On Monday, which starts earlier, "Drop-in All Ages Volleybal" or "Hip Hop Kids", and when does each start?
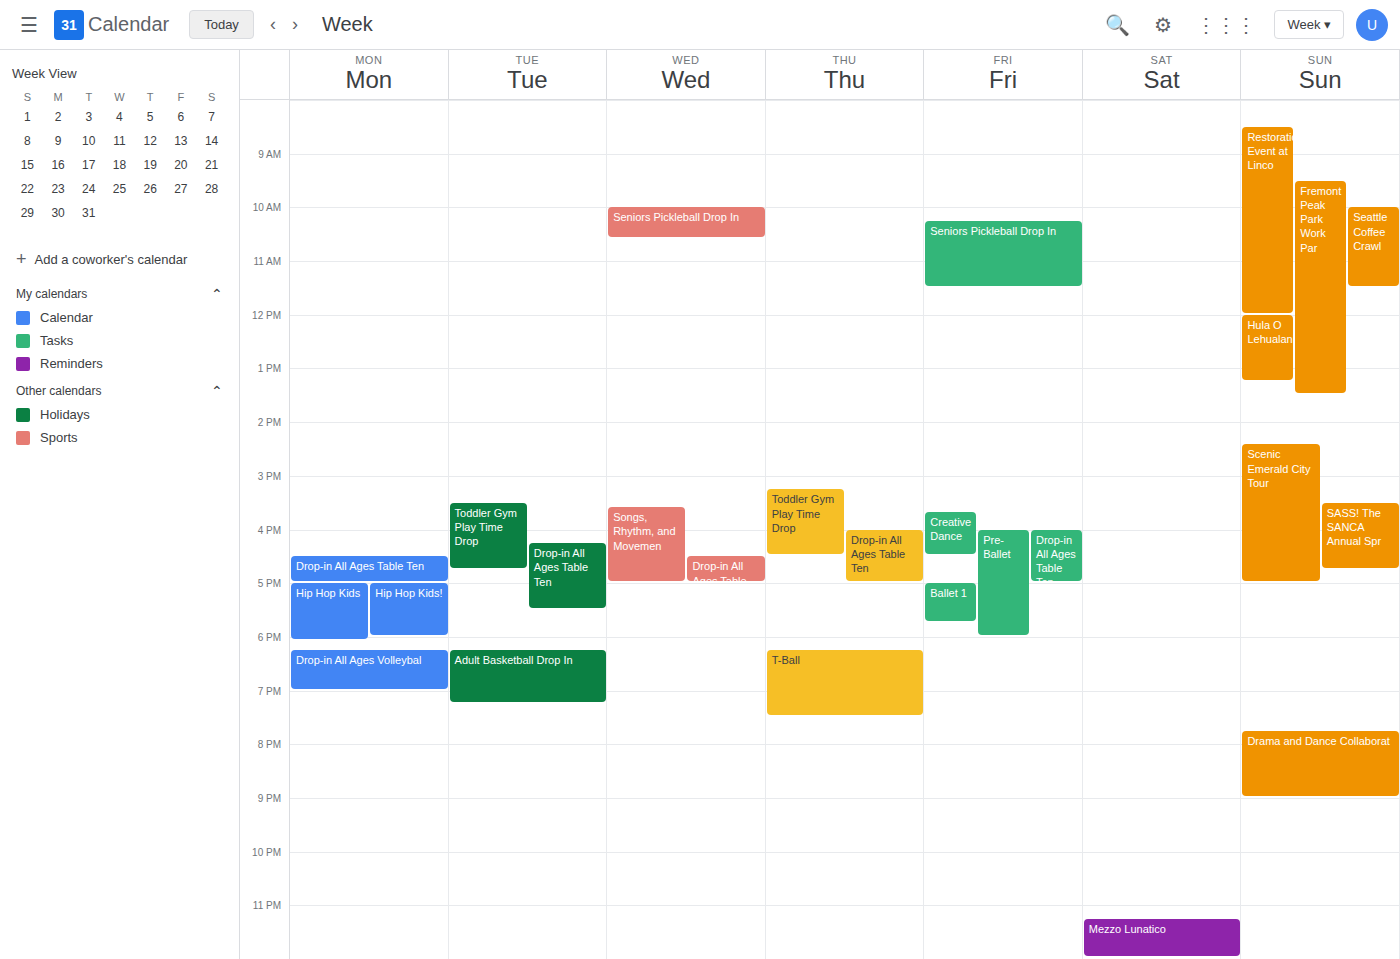
"Hip Hop Kids" 5:00 PM; "Drop-in All Ages Volleybal" 6:15 PM.